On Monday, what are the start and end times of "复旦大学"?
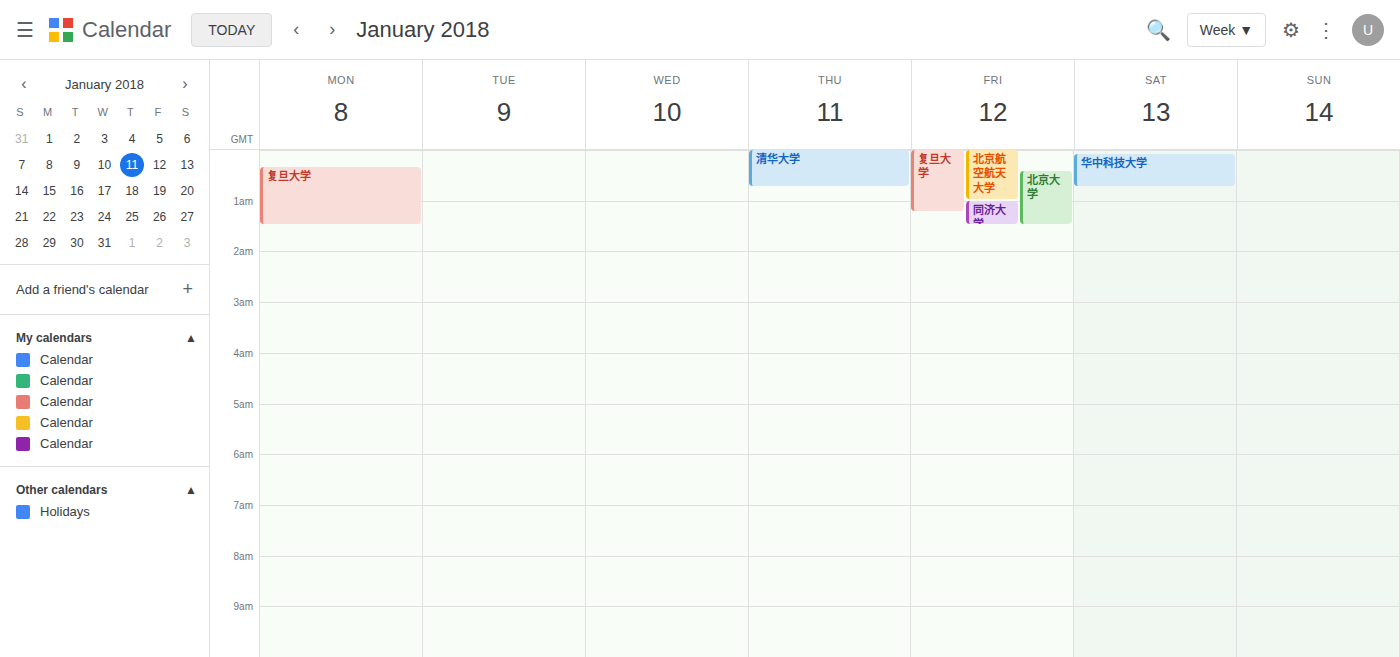
12:20 AM to 1:30 AM